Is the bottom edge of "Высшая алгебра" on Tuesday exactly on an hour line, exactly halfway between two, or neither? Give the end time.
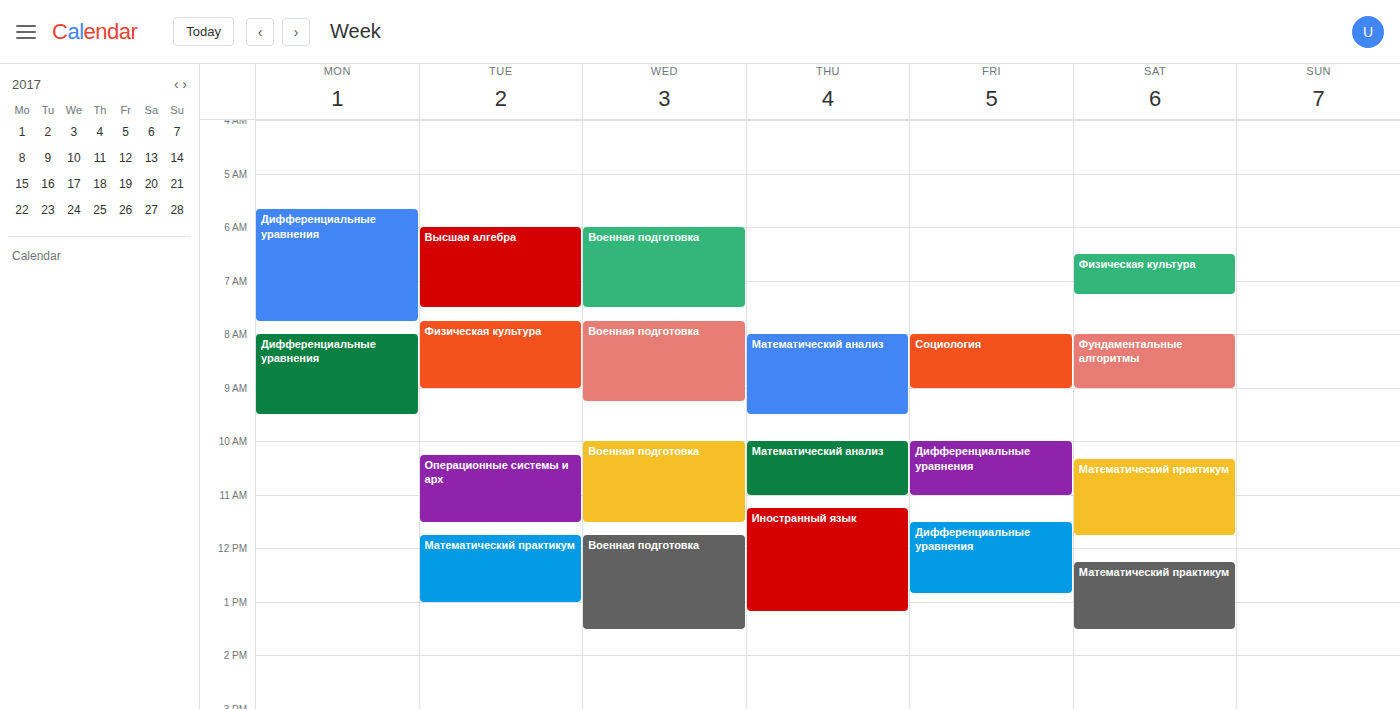
7:30 AM -- halfway between the 7 AM and 8 AM lines.